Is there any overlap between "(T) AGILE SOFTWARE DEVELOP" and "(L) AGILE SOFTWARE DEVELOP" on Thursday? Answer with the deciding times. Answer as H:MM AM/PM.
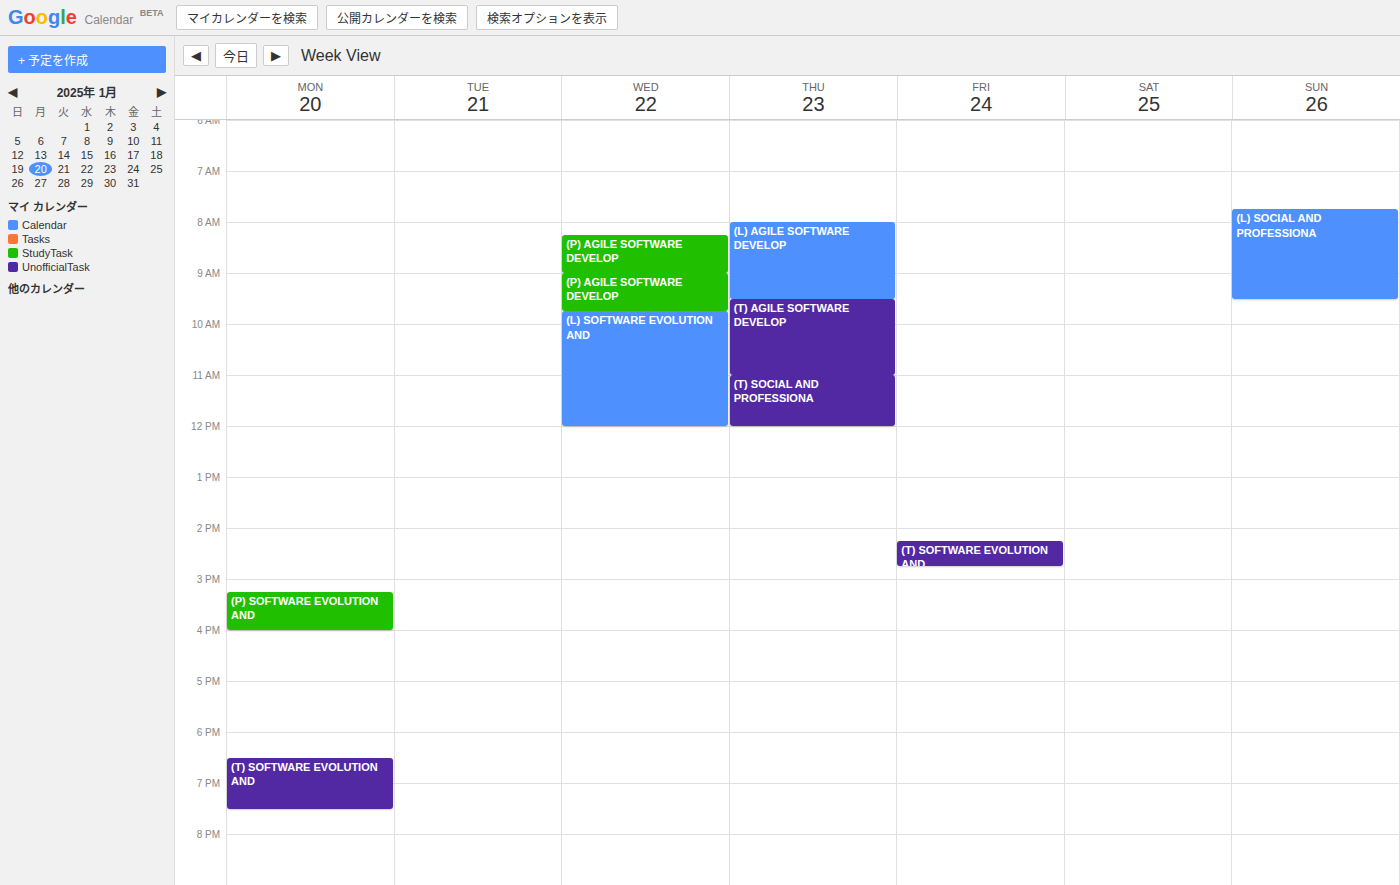
"(L) AGILE SOFTWARE DEVELOP" ends at 9:30 AM, exactly when "(T) AGILE SOFTWARE DEVELOP" starts -- they touch but do not overlap.